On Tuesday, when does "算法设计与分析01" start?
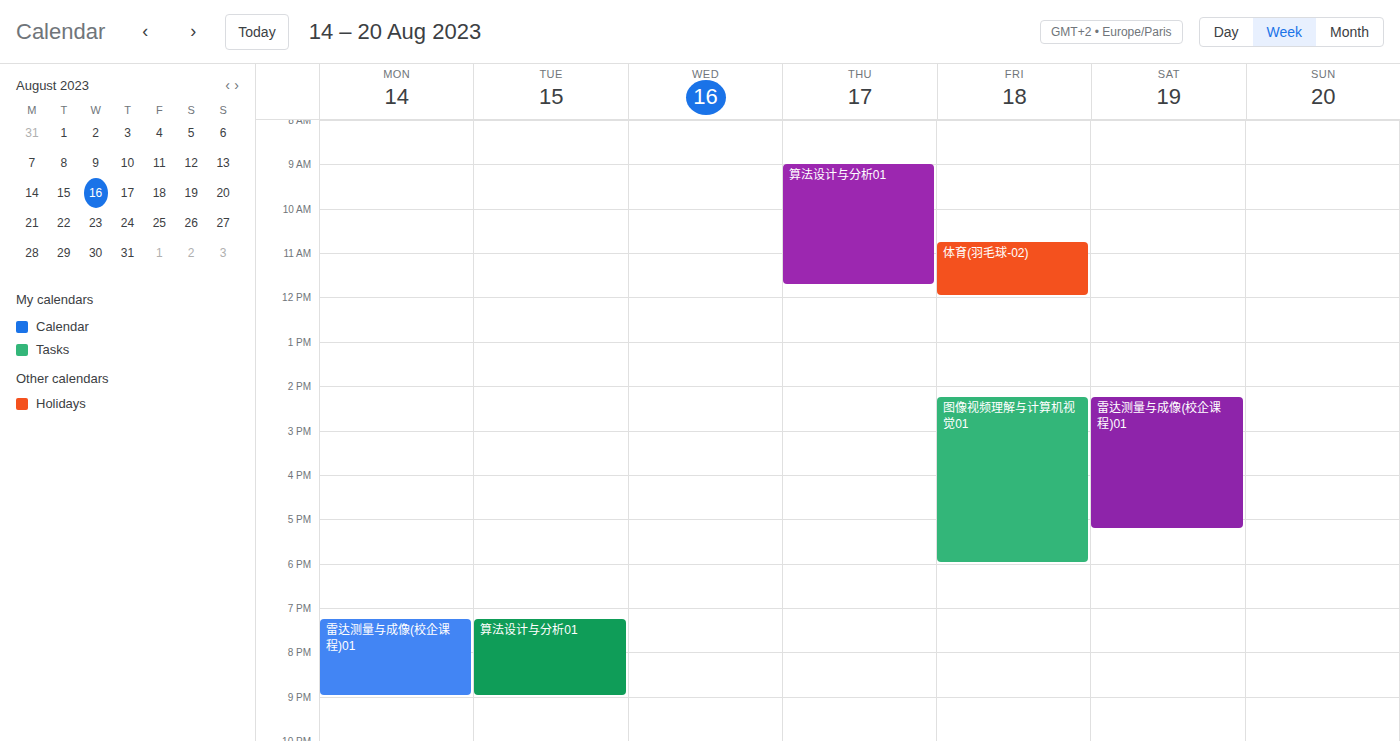
7:15 PM